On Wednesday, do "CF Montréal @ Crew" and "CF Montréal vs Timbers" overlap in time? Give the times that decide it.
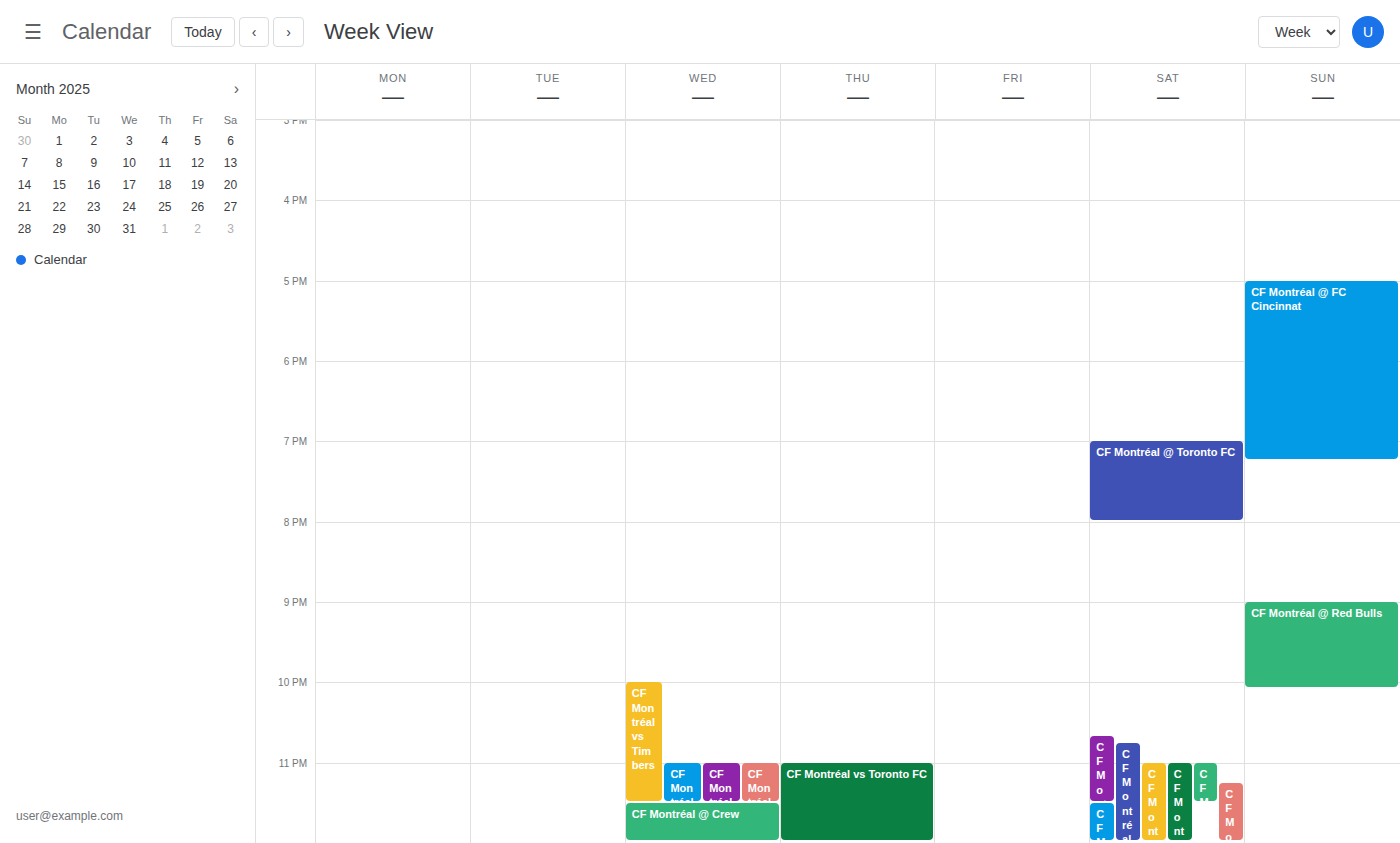
"CF Montréal vs Timbers" ends at 11:30 PM, exactly when "CF Montréal @ Crew" starts -- they touch but do not overlap.